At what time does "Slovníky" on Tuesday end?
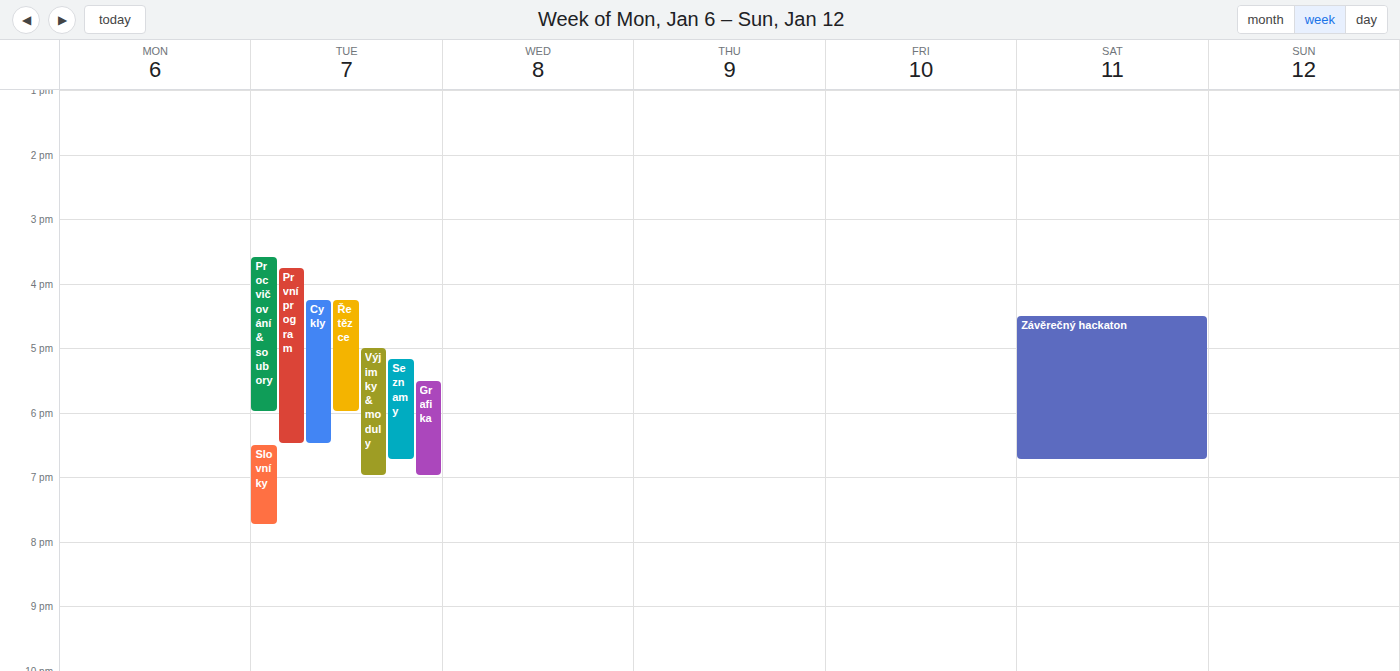
7:45 PM